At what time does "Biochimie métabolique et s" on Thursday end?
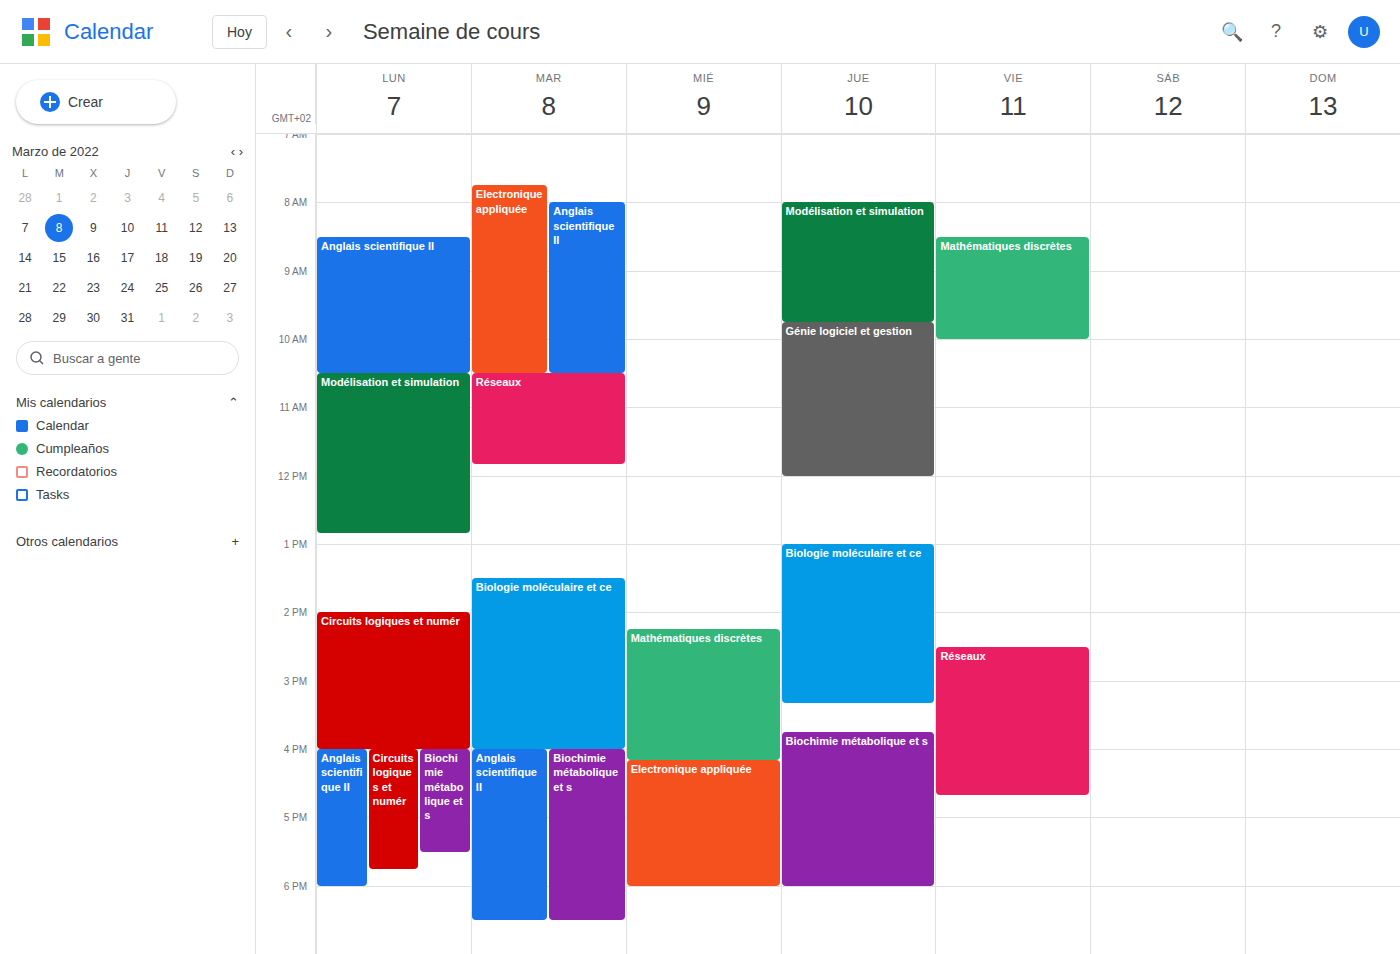
6:00 PM